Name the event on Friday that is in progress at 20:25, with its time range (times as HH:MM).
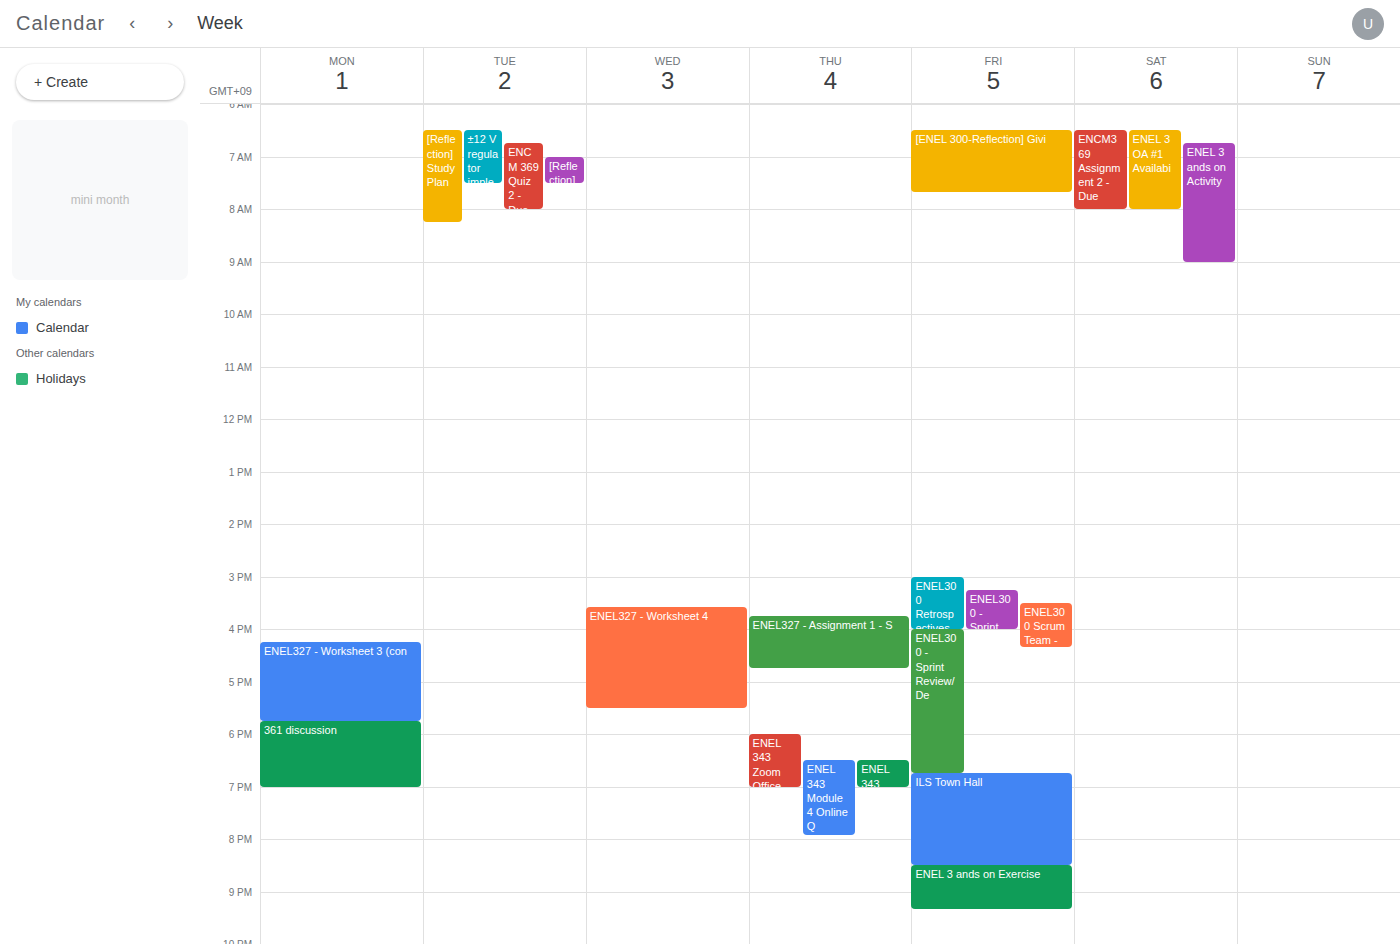
"ILS Town Hall", 18:45 to 20:30